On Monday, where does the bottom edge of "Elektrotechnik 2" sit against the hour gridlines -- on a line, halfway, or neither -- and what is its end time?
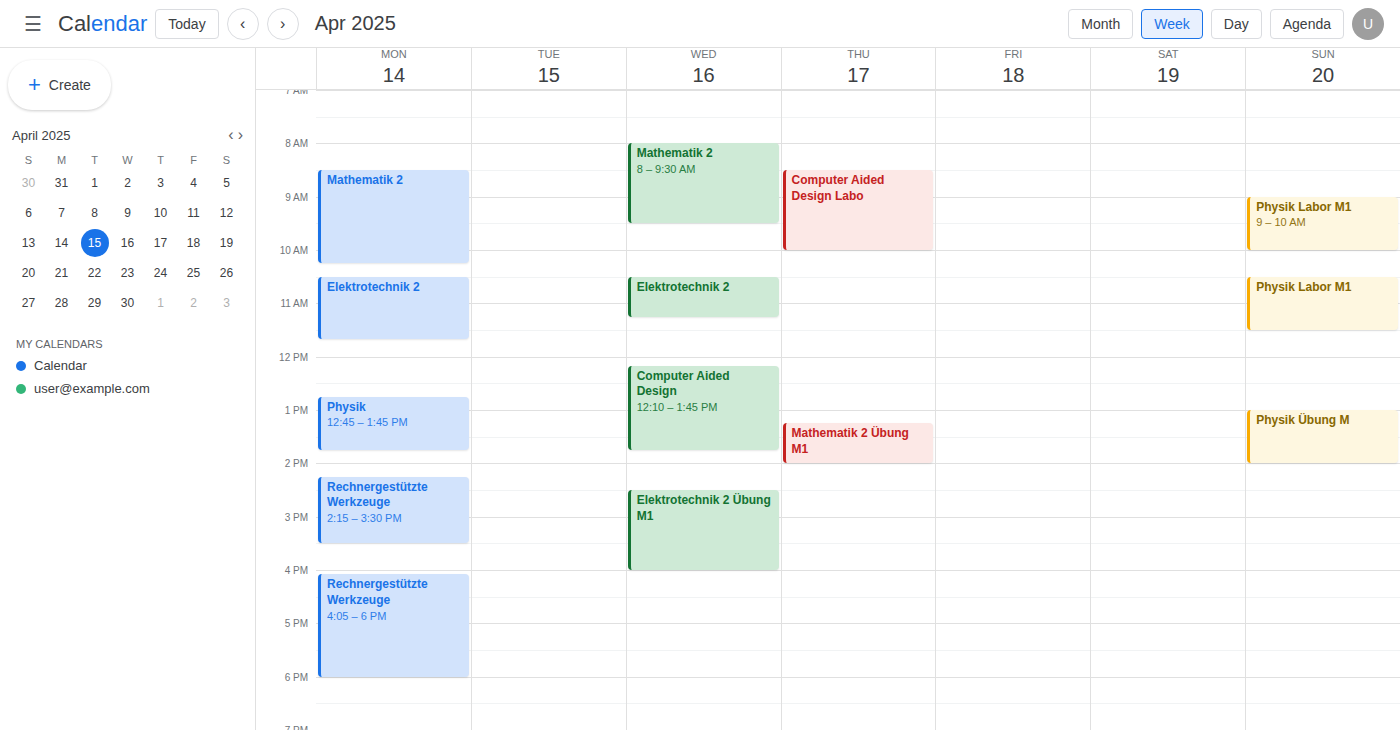
11:40 AM -- neither: 40 minutes below the 11 AM line and 20 minutes above the 12 PM line.